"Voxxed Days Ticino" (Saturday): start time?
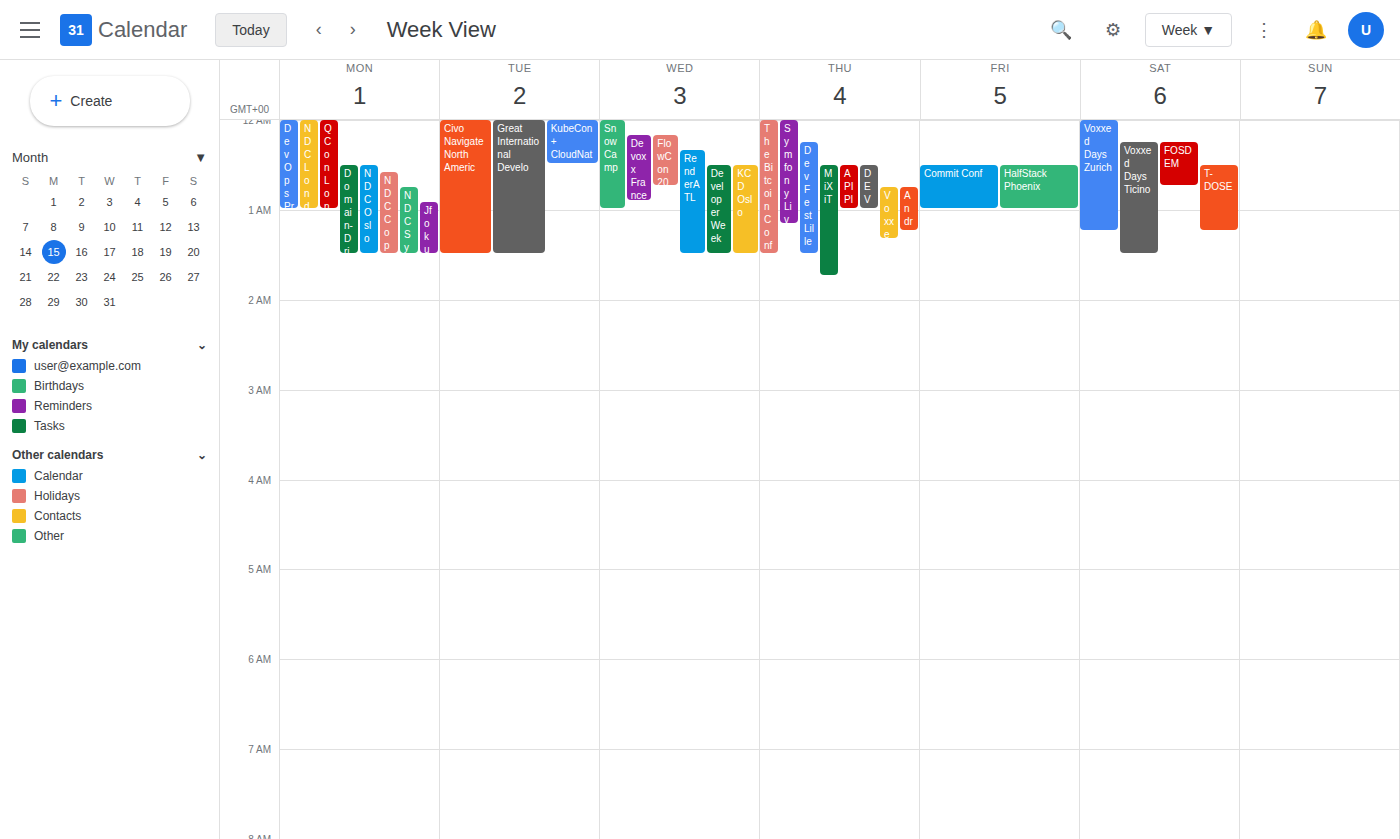
12:15 AM